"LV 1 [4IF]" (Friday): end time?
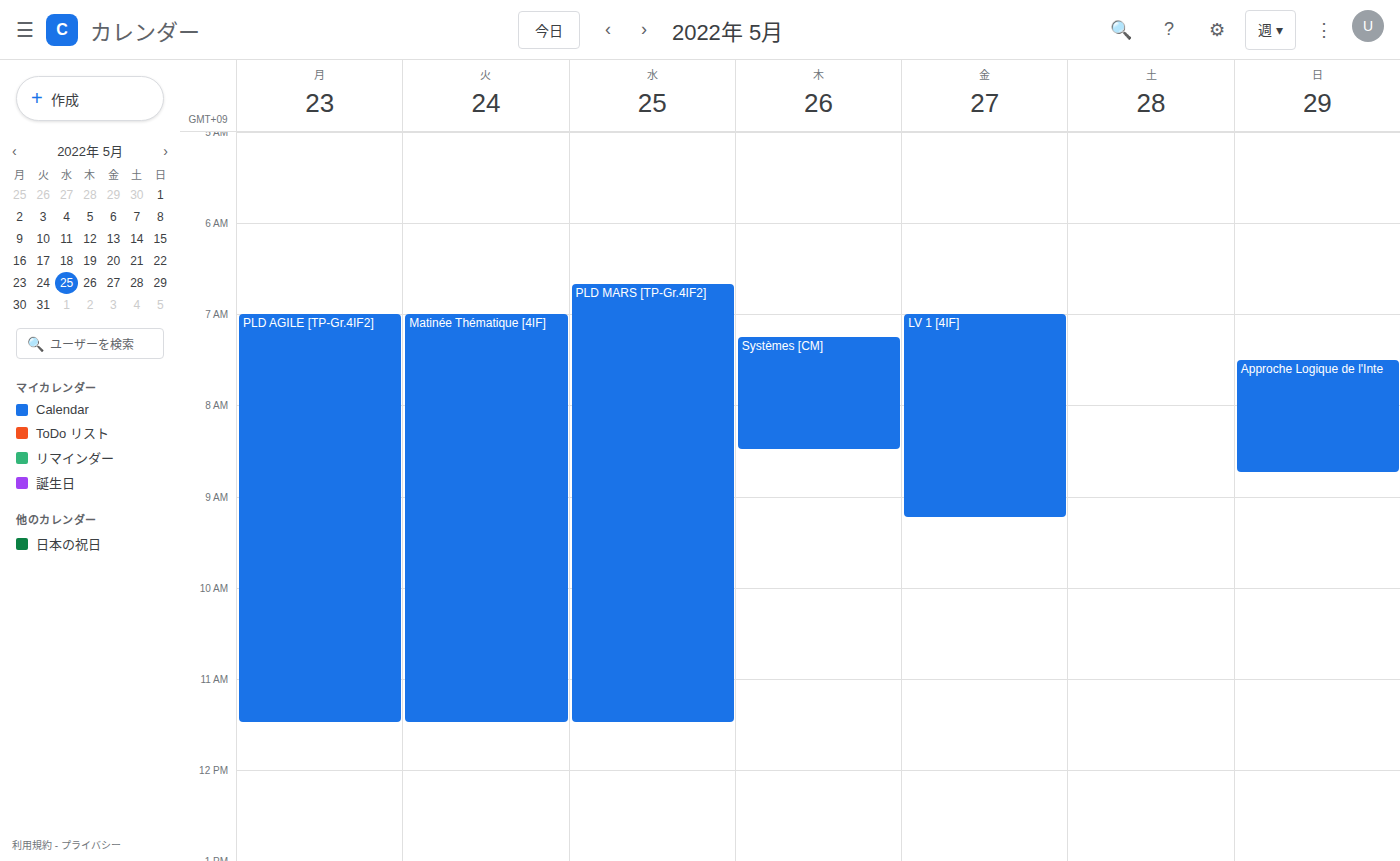
9:15 AM